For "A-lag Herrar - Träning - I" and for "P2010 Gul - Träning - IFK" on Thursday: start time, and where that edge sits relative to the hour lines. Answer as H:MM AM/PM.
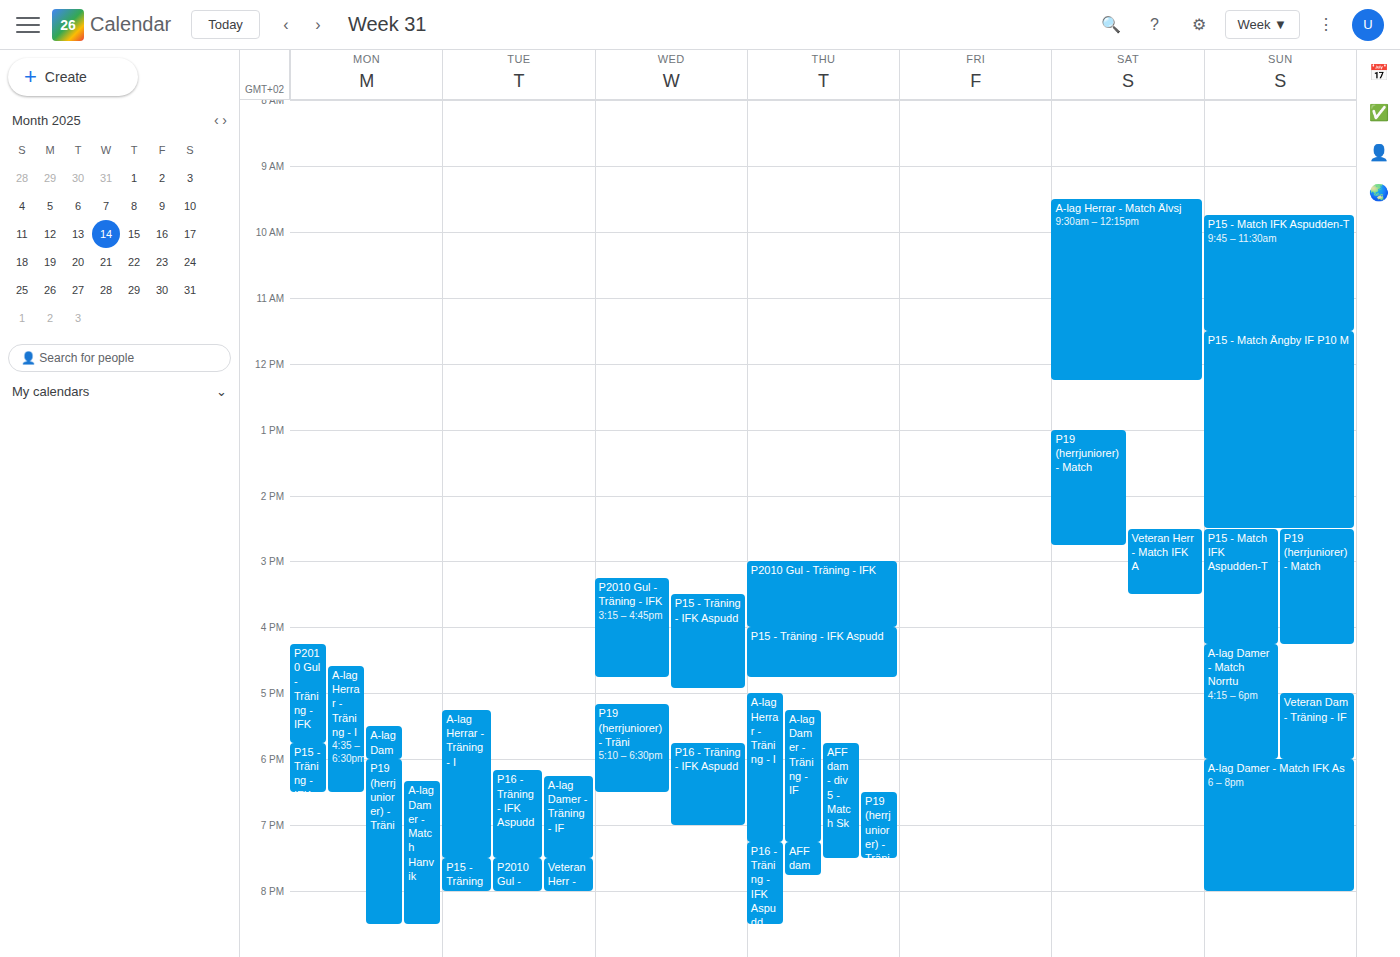
"A-lag Herrar - Träning - I": 5:00 PM, exactly on the 5 PM line. "P2010 Gul - Träning - IFK": 3:00 PM, exactly on the 3 PM line.